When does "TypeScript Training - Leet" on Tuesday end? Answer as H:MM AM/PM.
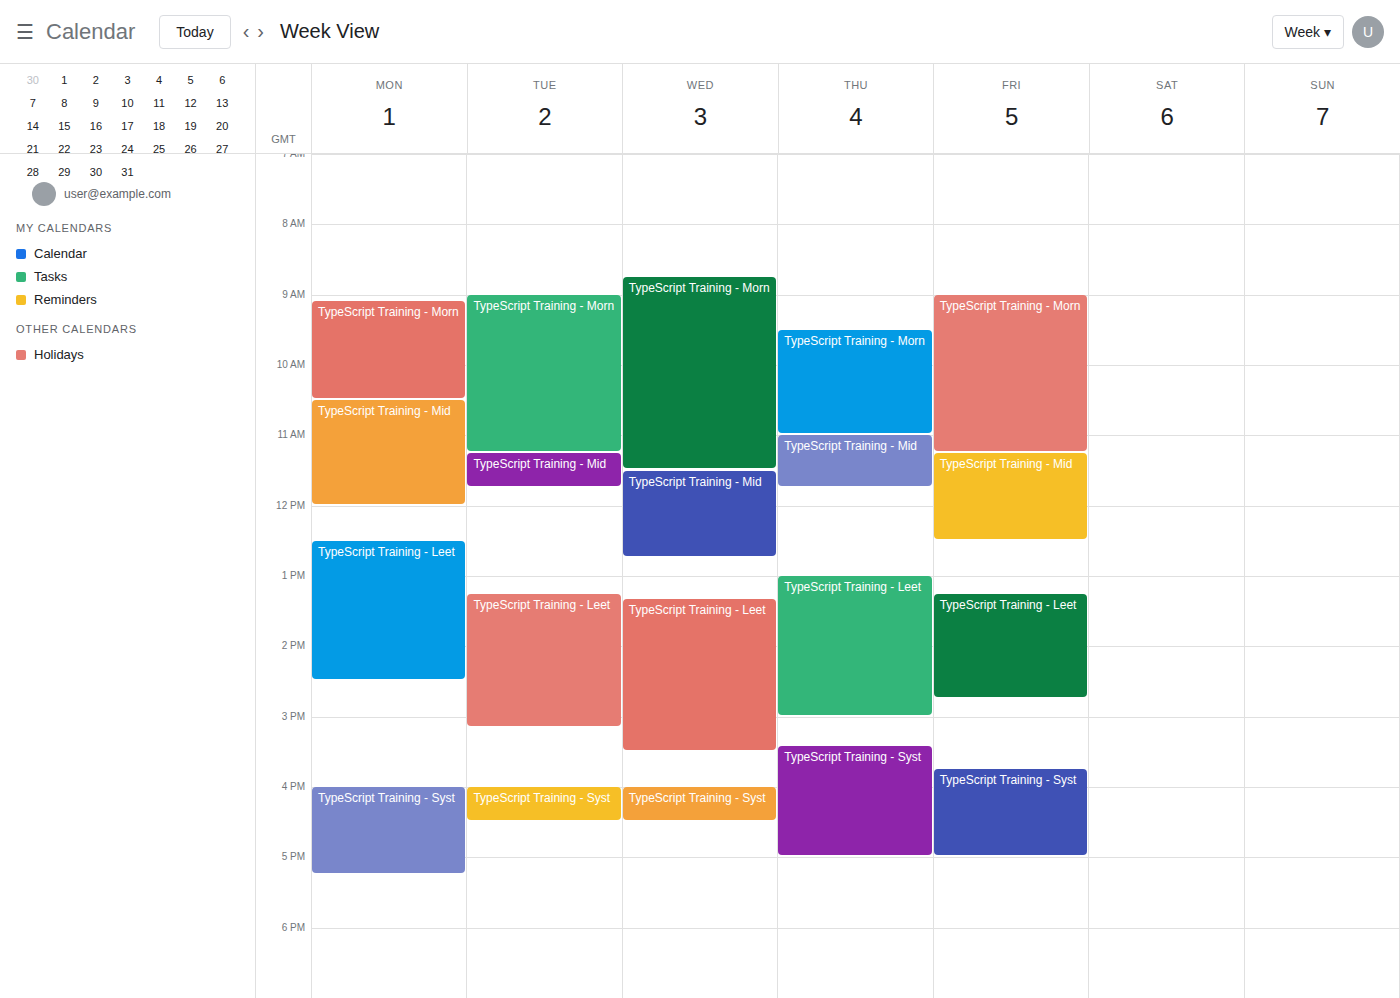
3:10 PM